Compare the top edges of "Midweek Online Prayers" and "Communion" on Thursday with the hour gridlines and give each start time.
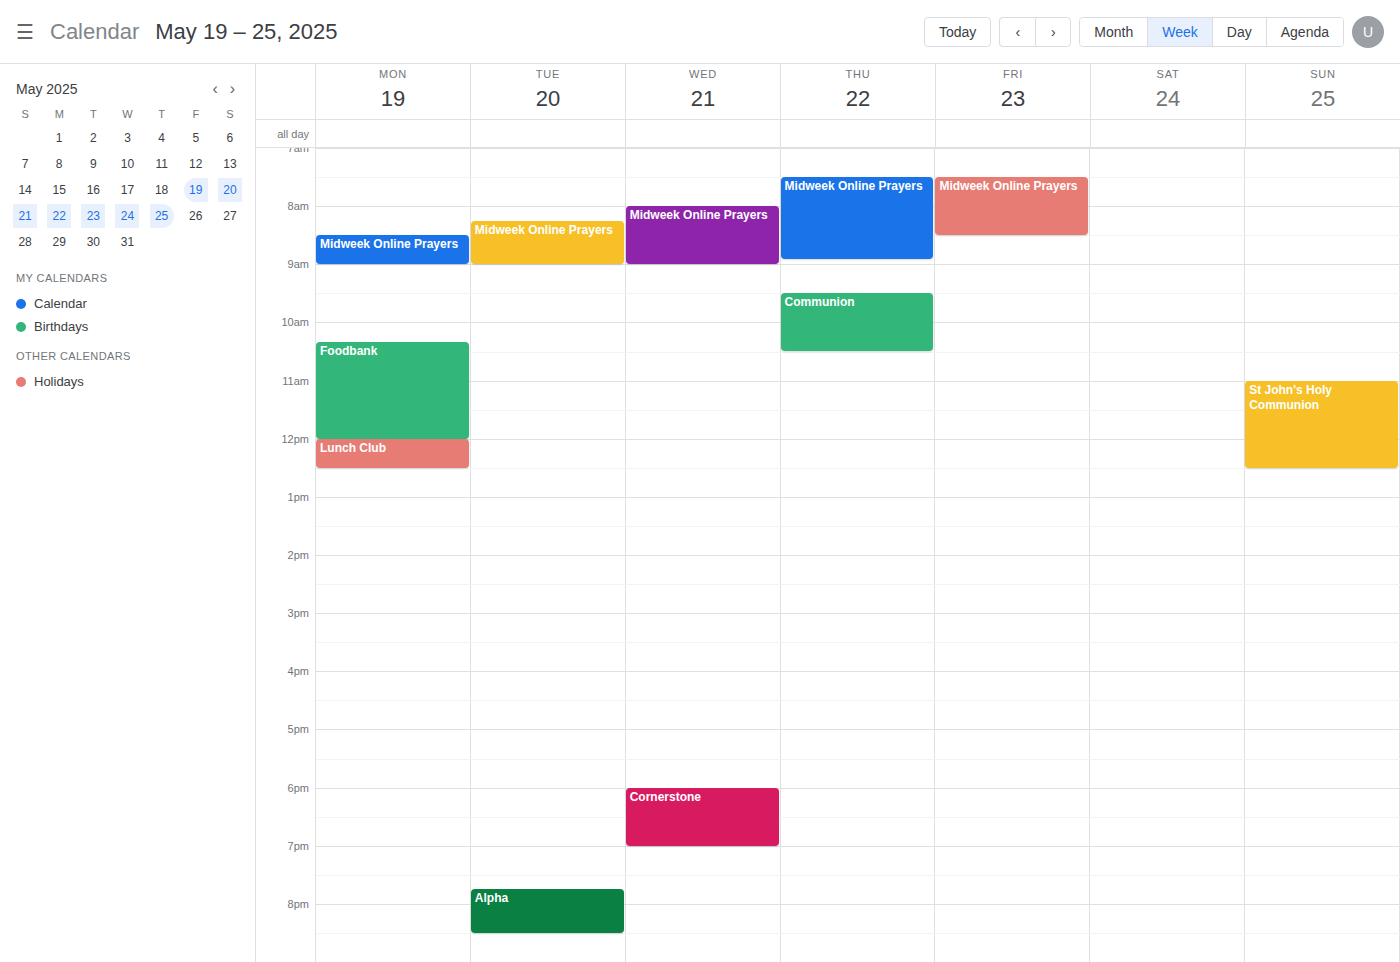
"Midweek Online Prayers": 7:30 AM, halfway between the 7 AM and 8 AM lines. "Communion": 9:30 AM, halfway between the 9 AM and 10 AM lines.